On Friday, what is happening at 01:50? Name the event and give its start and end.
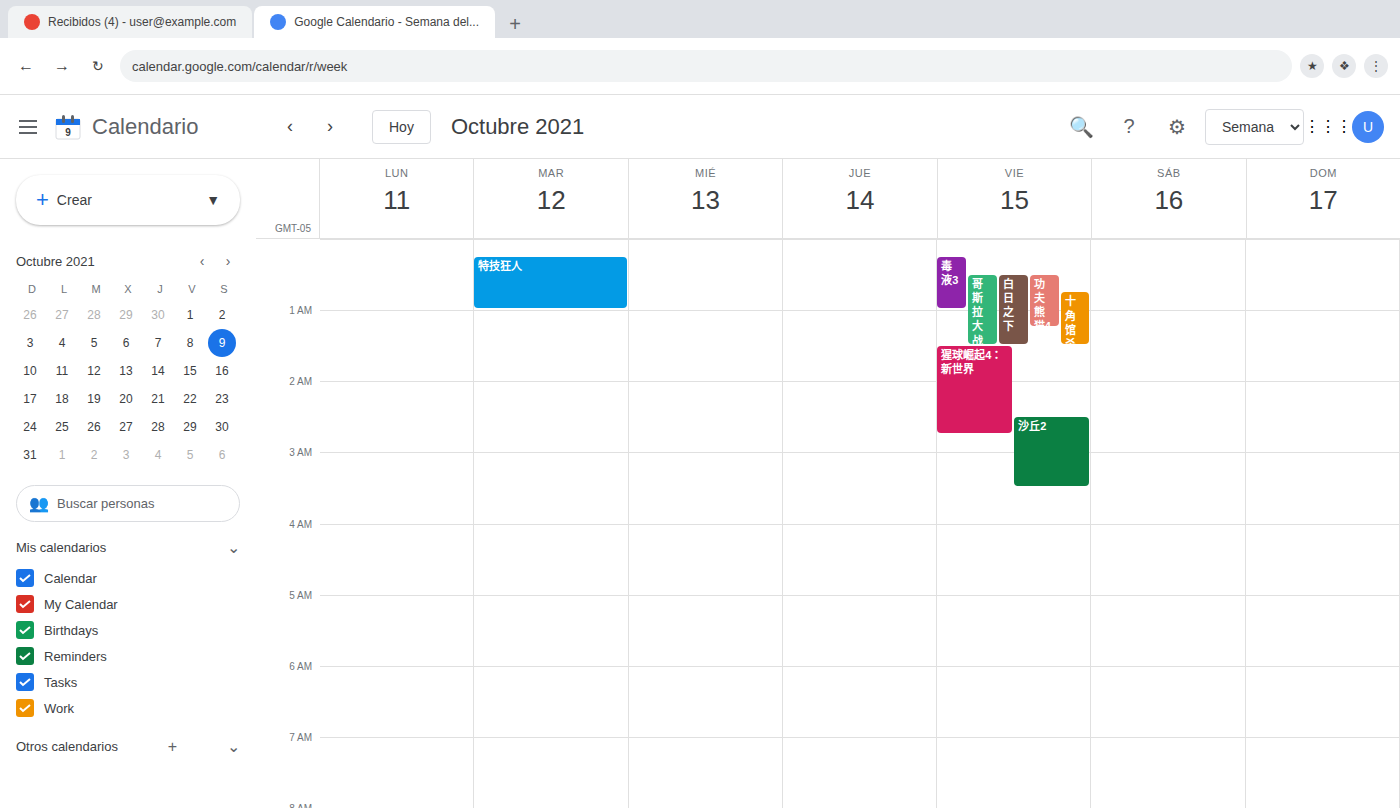
"猩球崛起4：新世界", 01:30 to 02:45